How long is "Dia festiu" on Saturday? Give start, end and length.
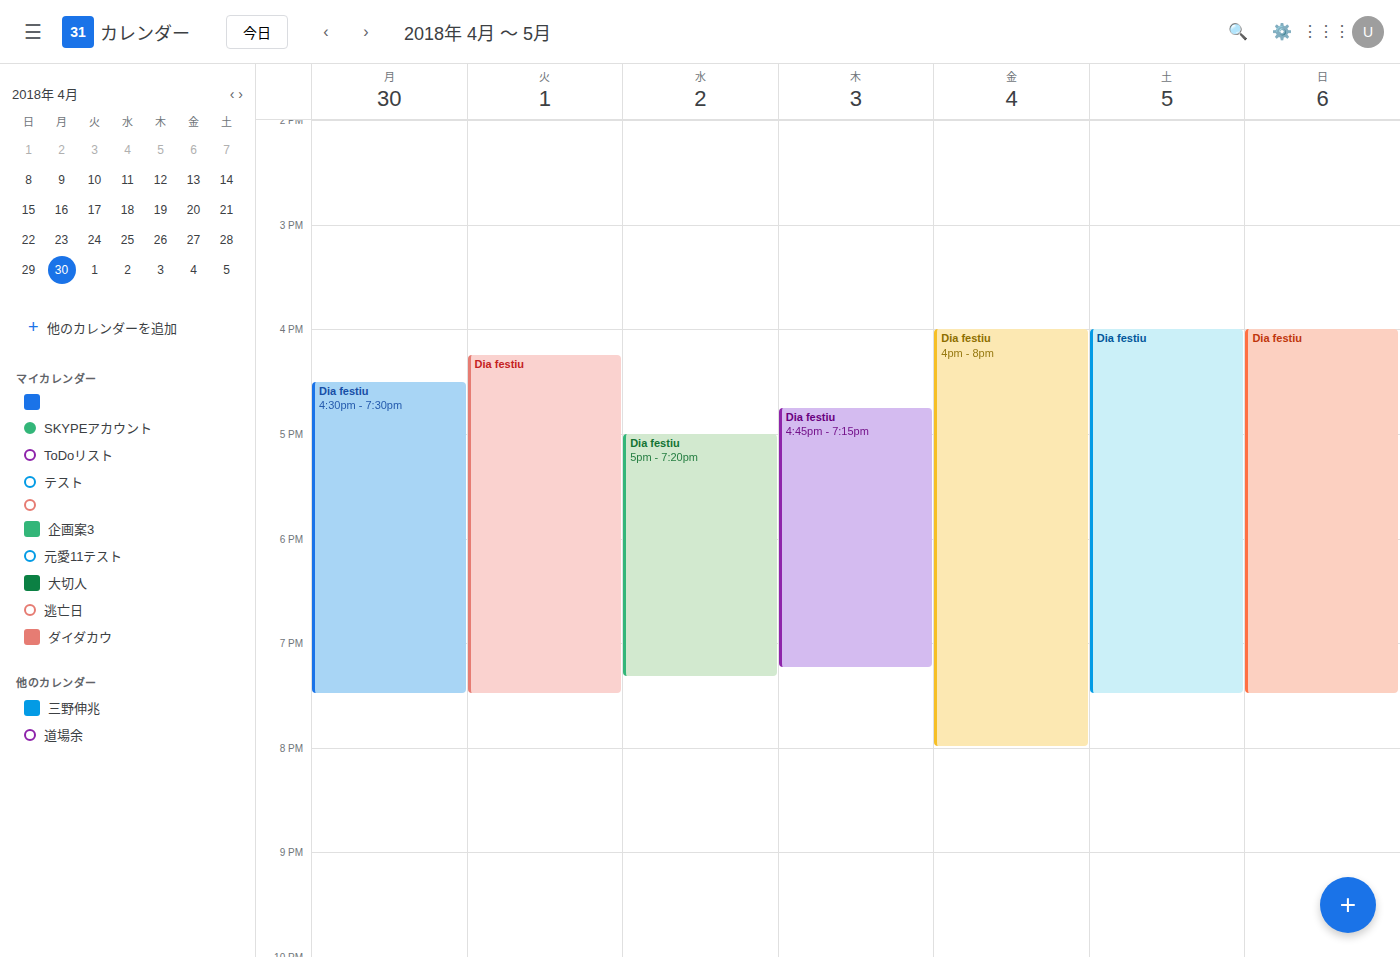
4:00 PM to 7:30 PM, 3 hours 30 minutes